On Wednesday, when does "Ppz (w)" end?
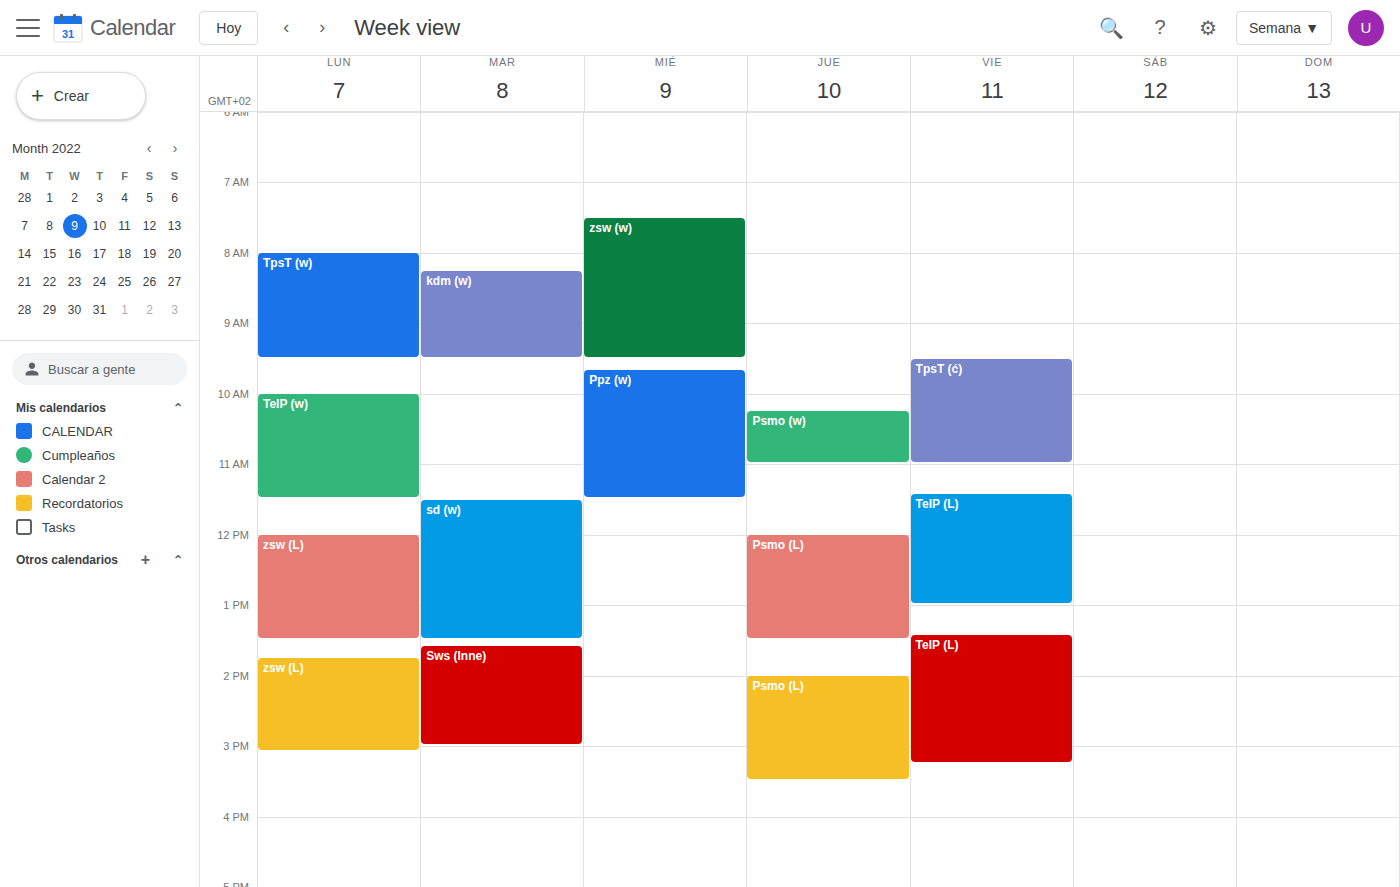
11:30 AM